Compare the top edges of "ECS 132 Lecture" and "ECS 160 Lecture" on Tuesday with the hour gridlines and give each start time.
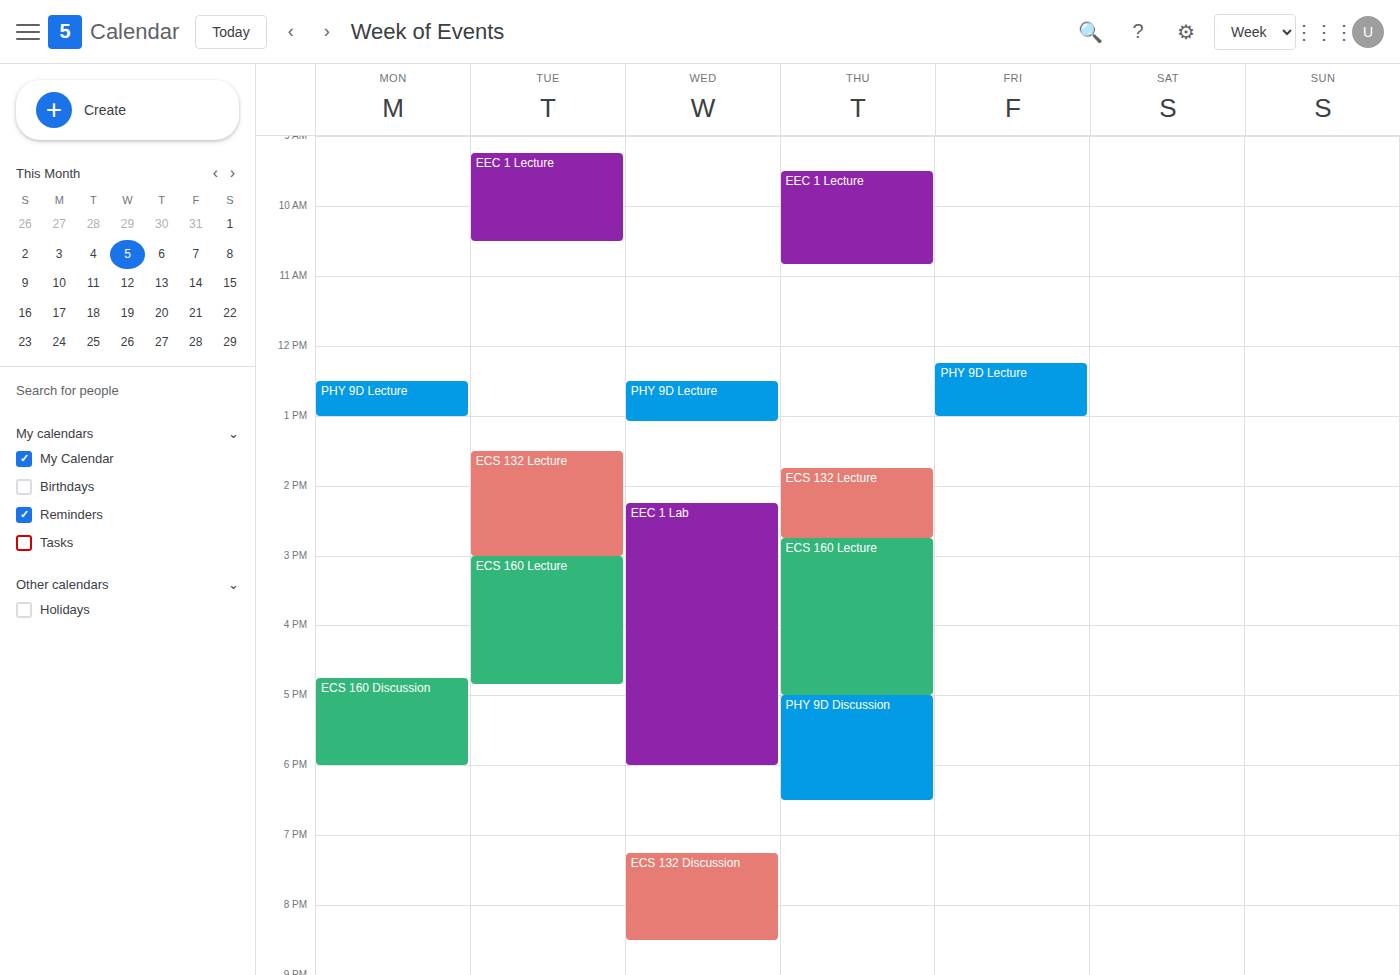
"ECS 132 Lecture": 13:30, halfway between the 13:00 and 14:00 lines. "ECS 160 Lecture": 15:00, exactly on the 15:00 line.